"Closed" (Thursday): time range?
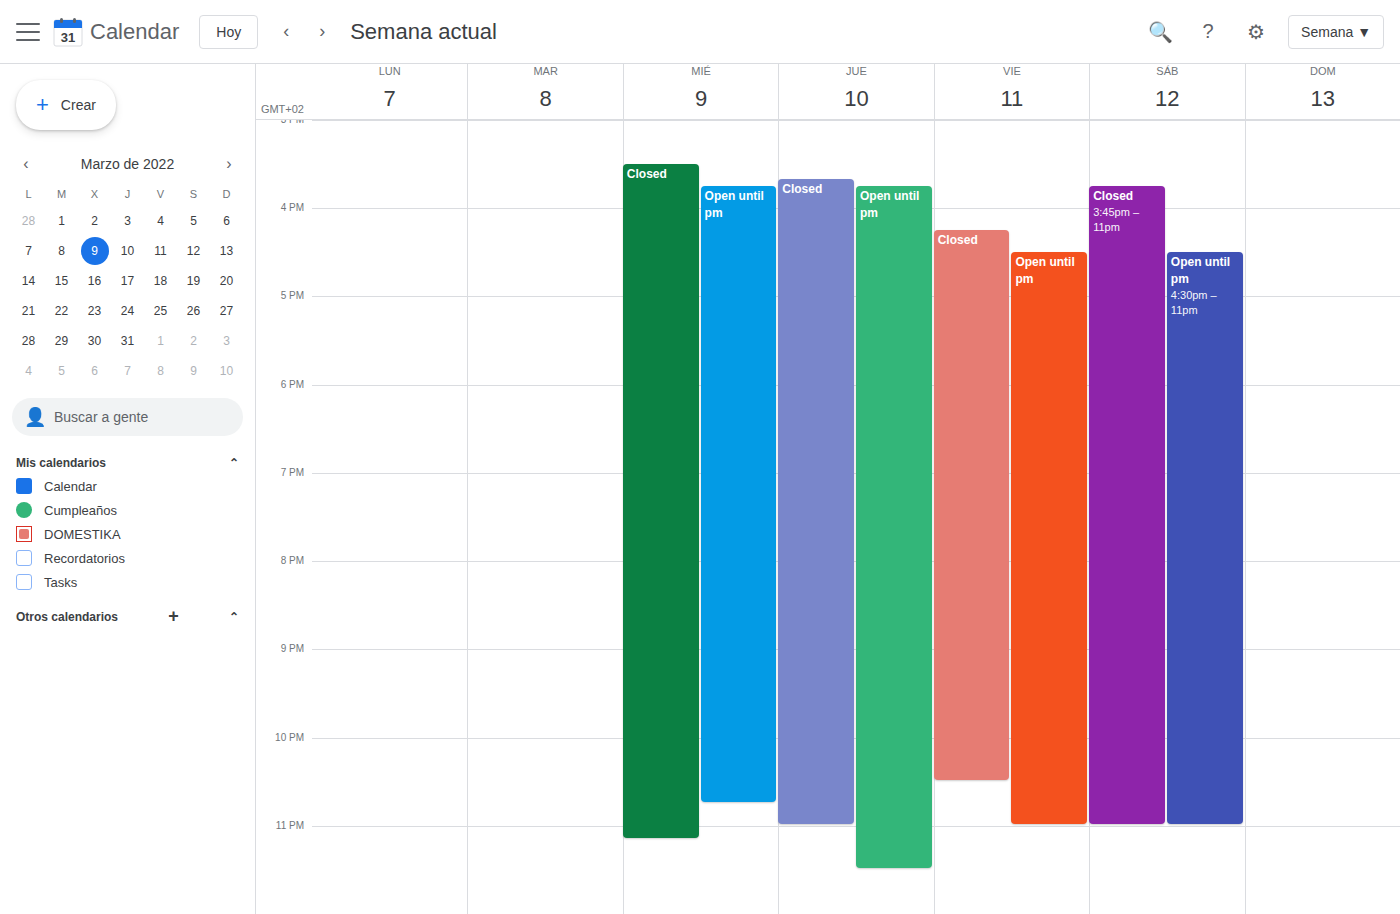
3:40 PM to 11:00 PM